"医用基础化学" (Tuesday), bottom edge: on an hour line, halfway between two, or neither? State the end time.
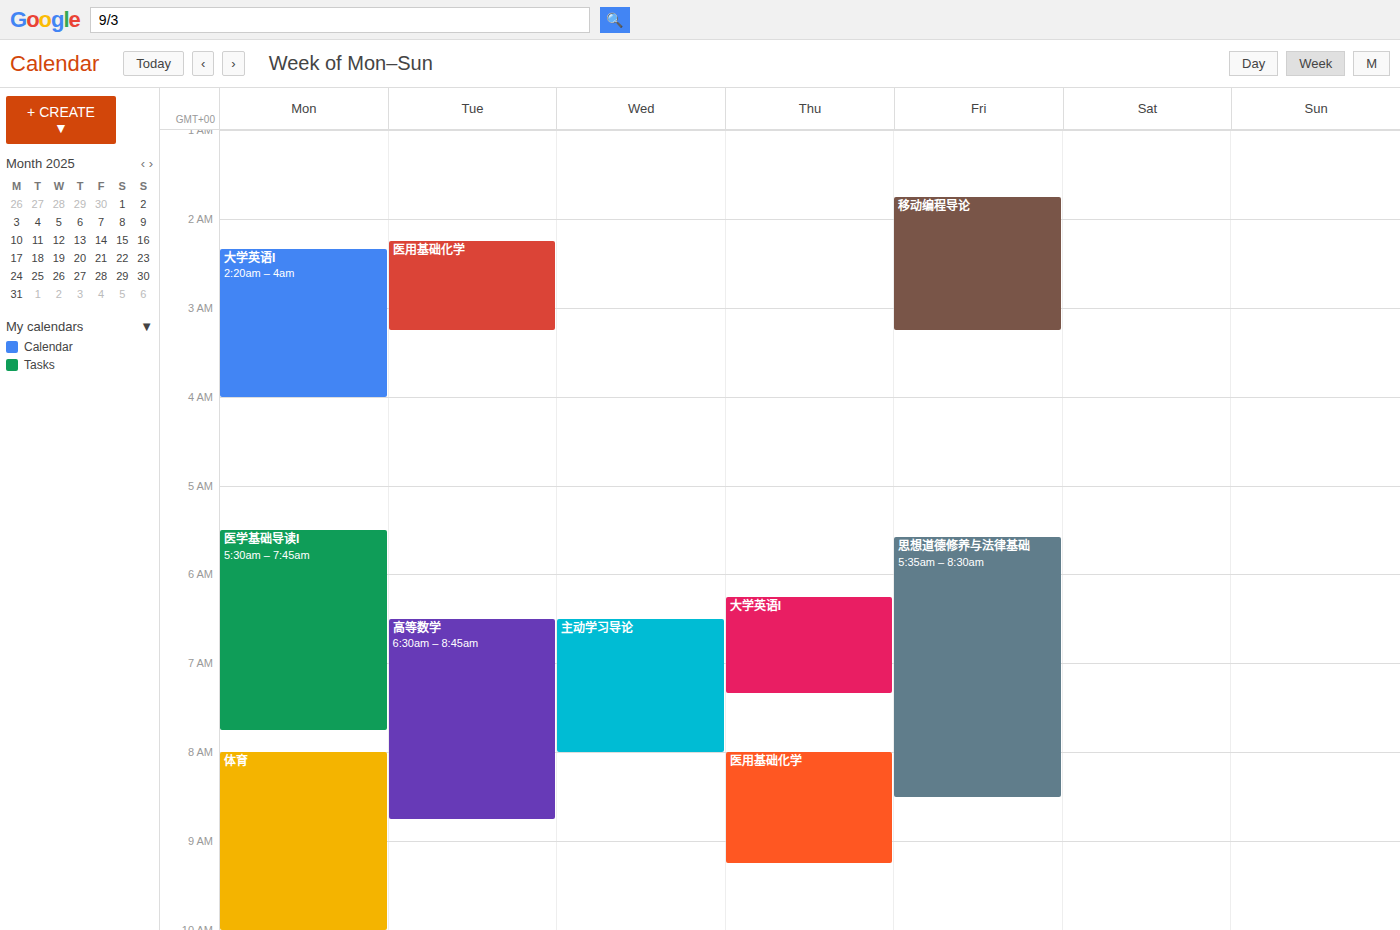
3:15 AM -- neither: a quarter of the way from the 3 AM line to the 4 AM line.